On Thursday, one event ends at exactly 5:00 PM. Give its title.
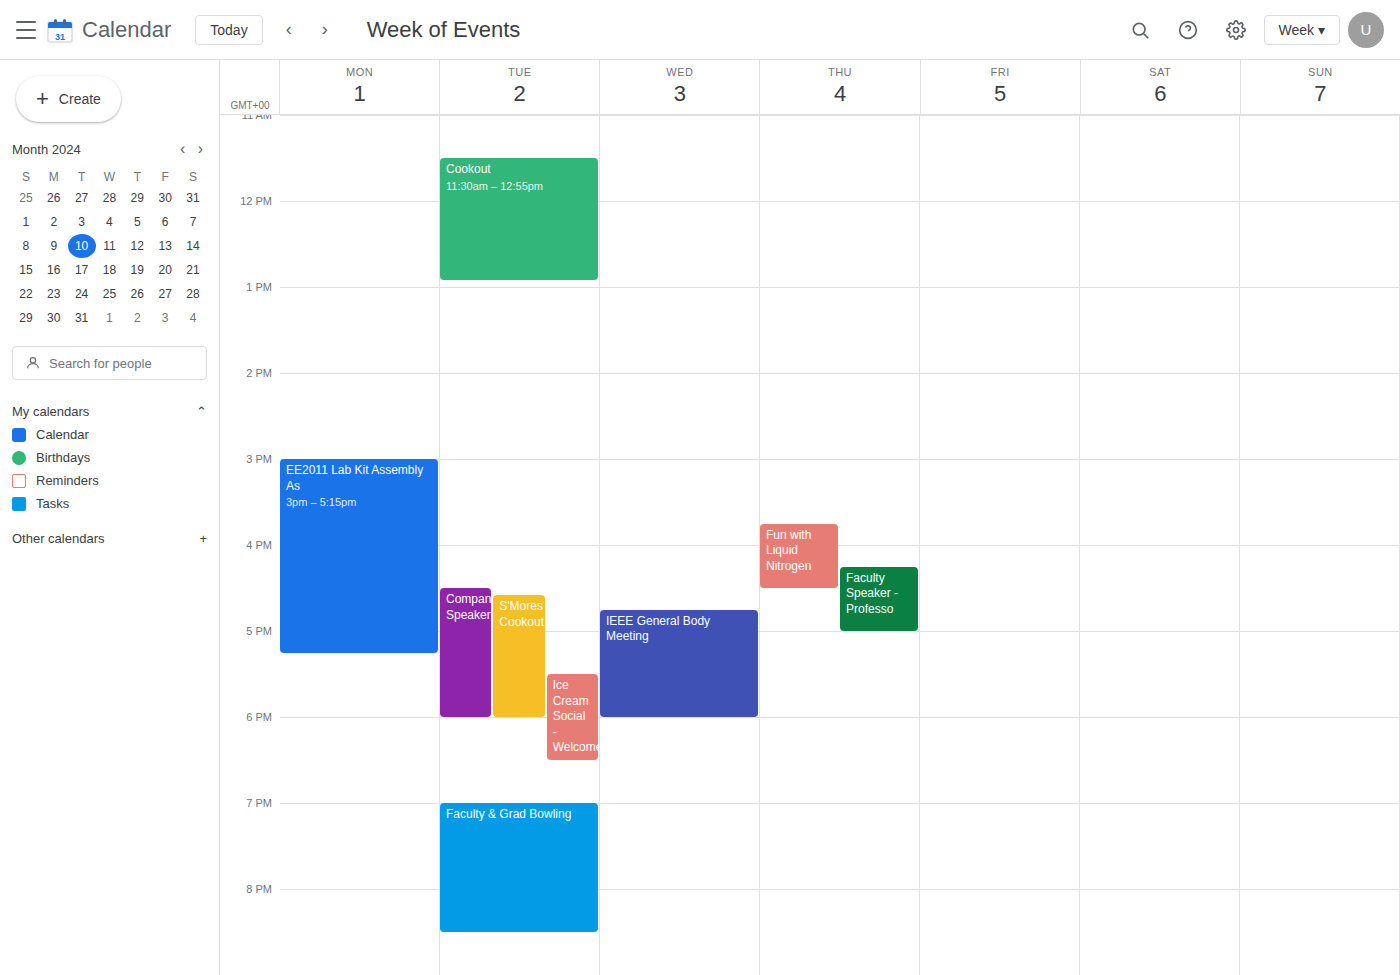
"Faculty Speaker - Professo"